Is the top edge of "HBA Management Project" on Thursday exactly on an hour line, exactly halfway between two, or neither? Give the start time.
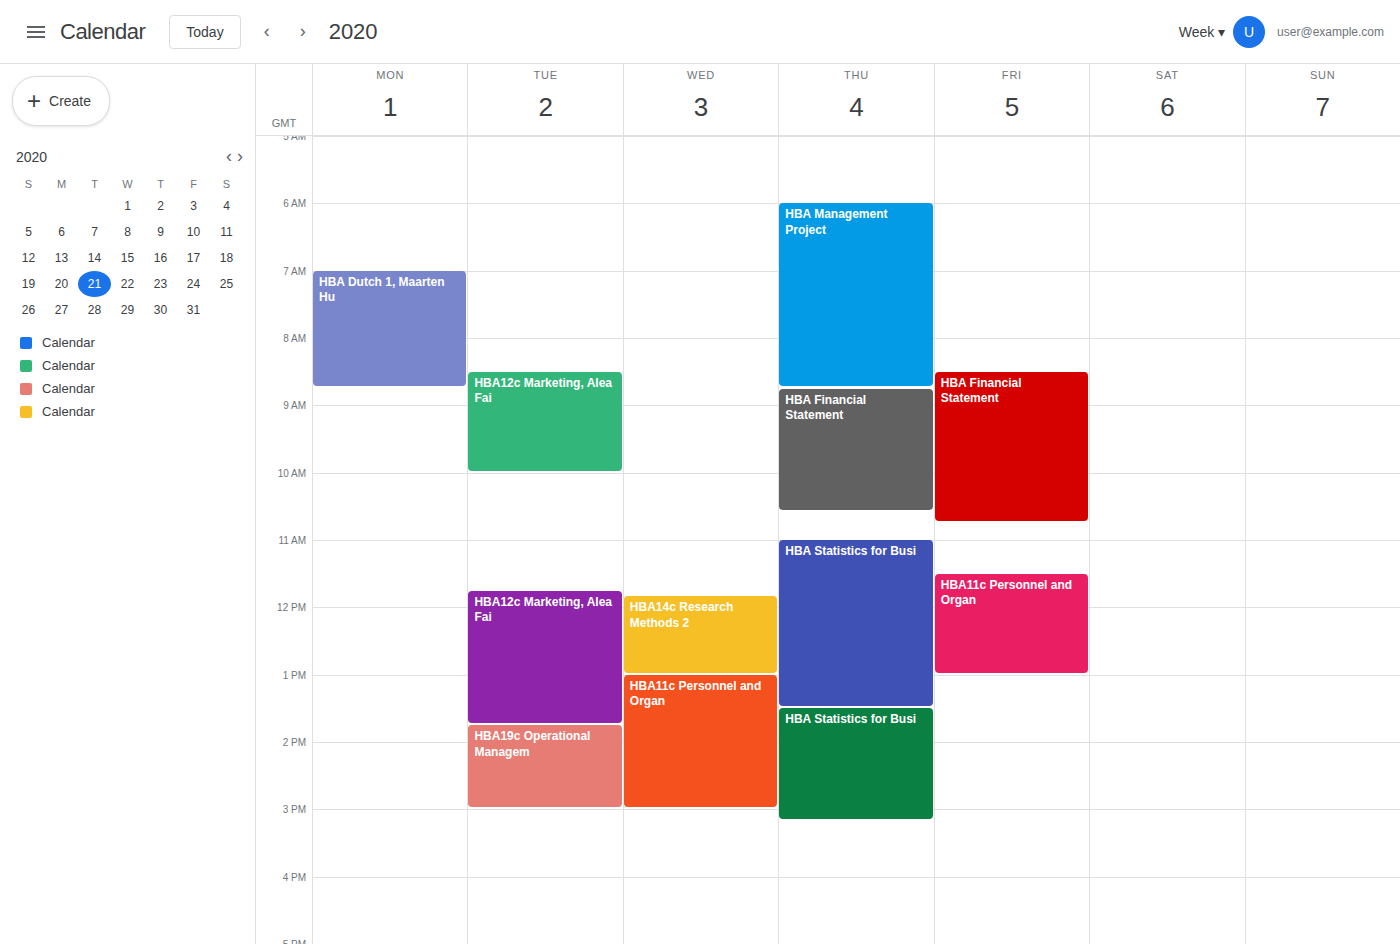
6:00 AM -- exactly on the 6 AM line.